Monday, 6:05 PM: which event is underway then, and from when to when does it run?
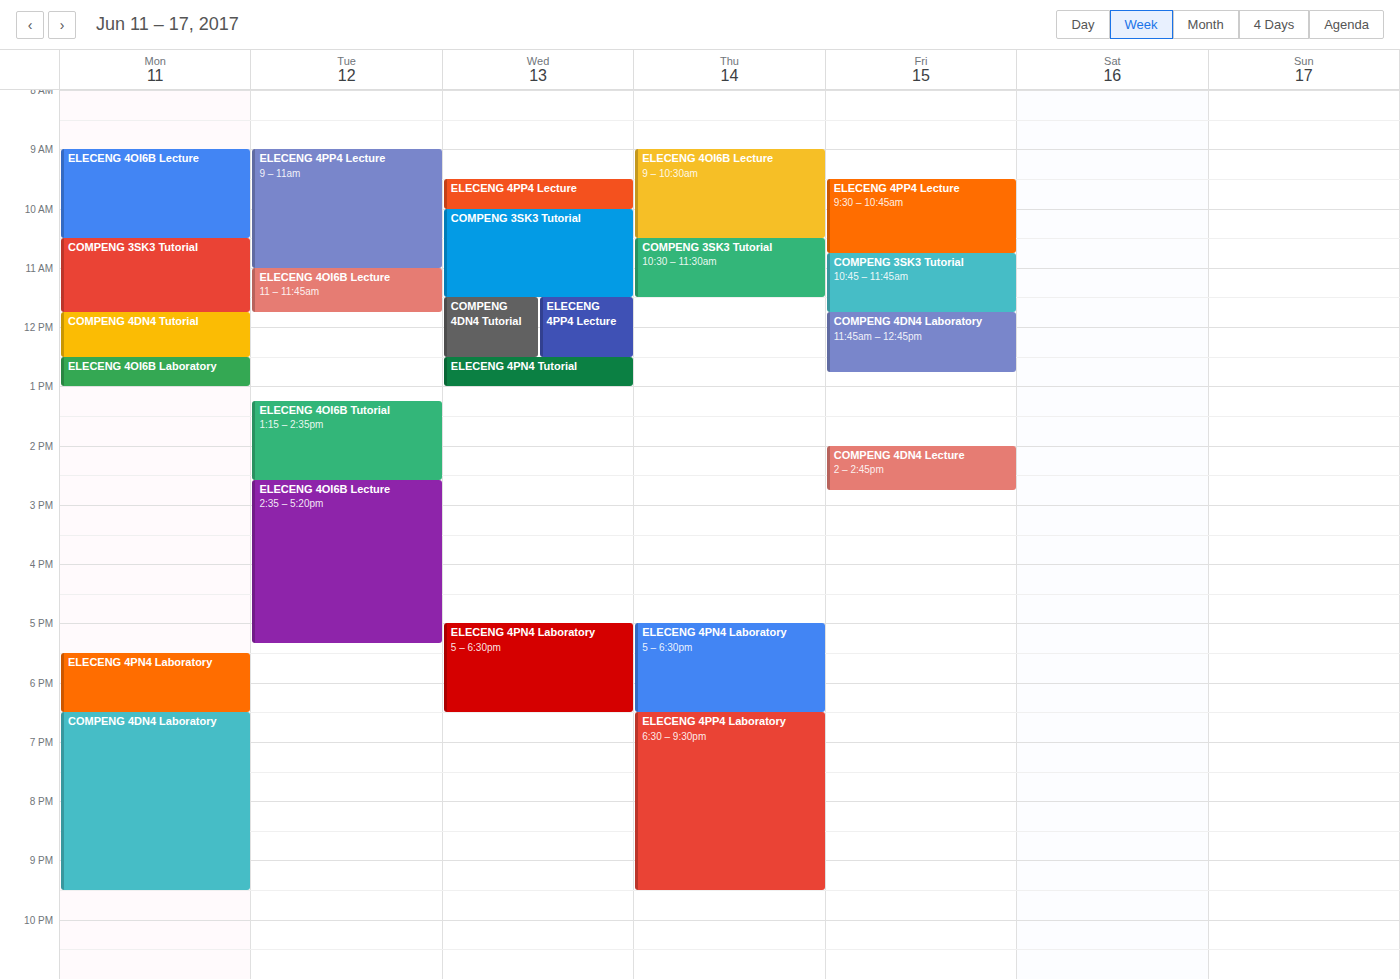
"ELECENG 4PN4 Laboratory", 5:30 PM to 6:30 PM